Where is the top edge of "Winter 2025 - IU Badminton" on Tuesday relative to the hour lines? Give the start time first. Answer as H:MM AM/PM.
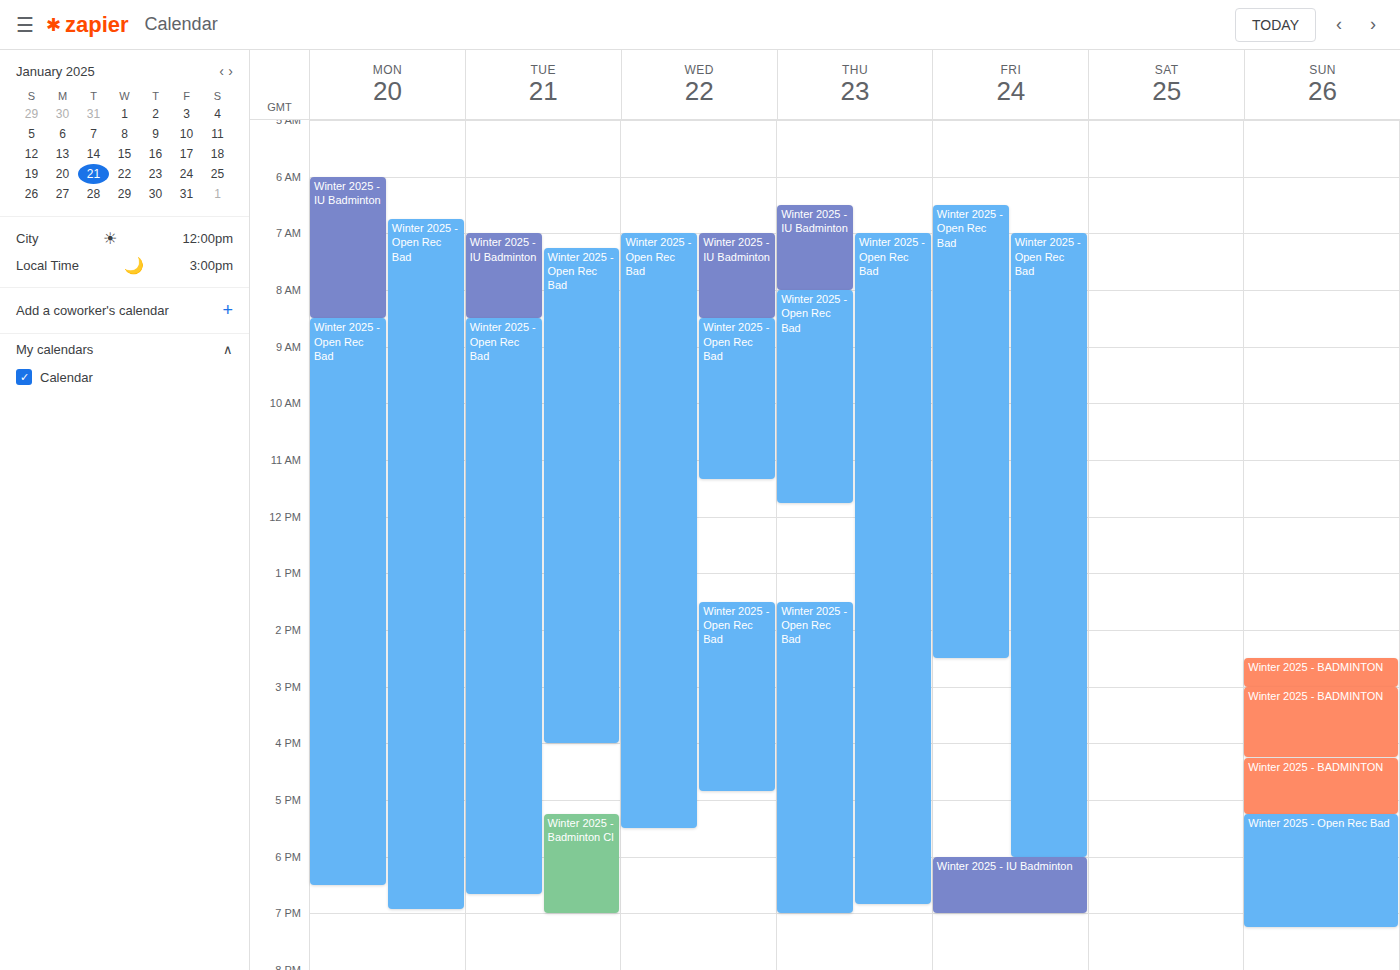
7:00 AM -- exactly on the 7 AM line.